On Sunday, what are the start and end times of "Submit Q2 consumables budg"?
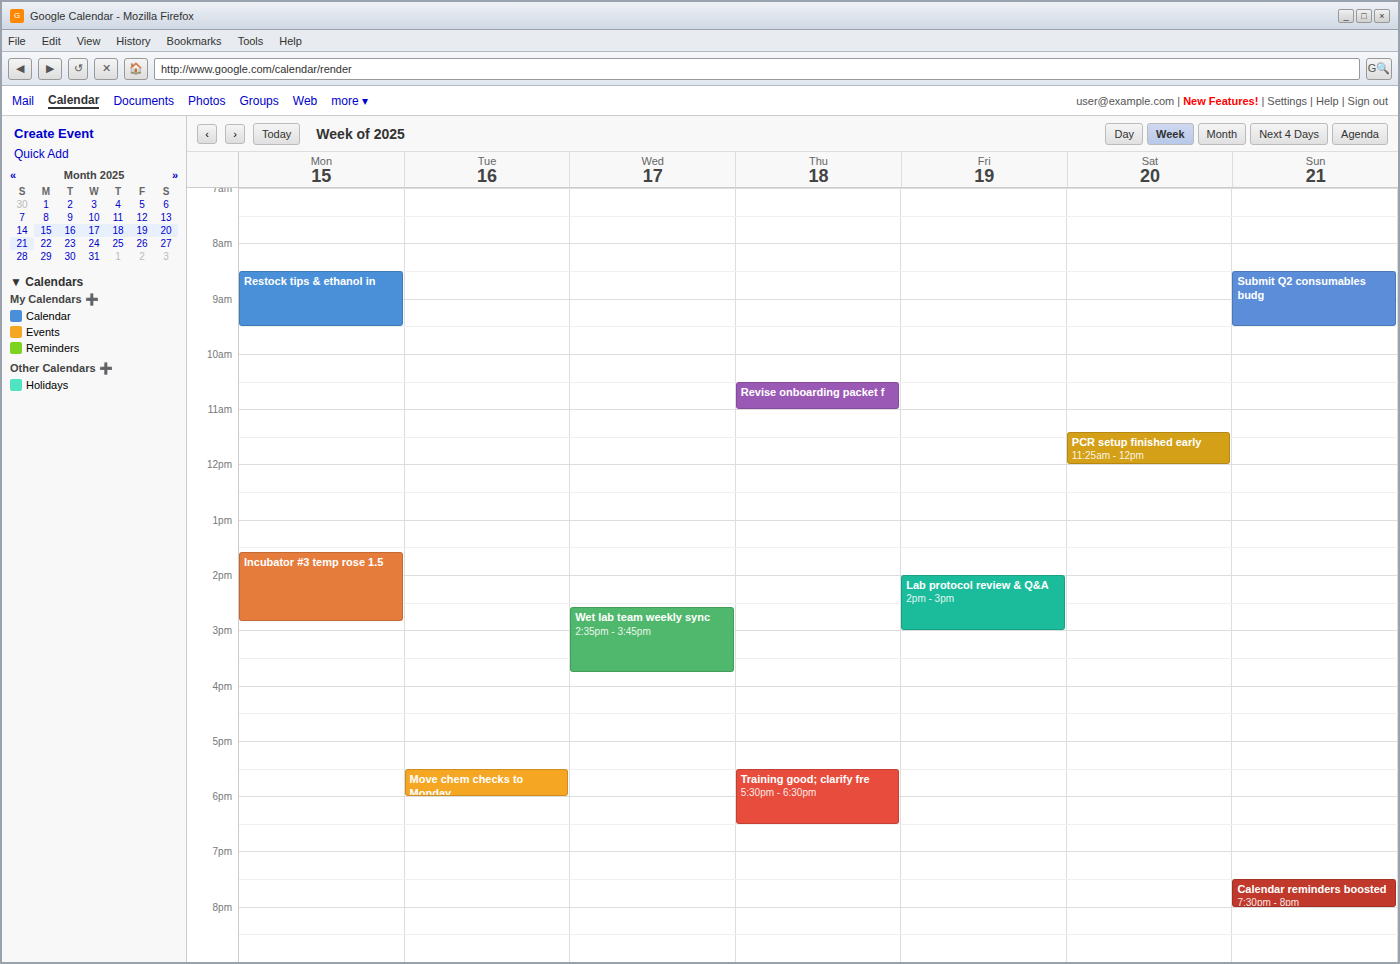
8:30 AM to 9:30 AM